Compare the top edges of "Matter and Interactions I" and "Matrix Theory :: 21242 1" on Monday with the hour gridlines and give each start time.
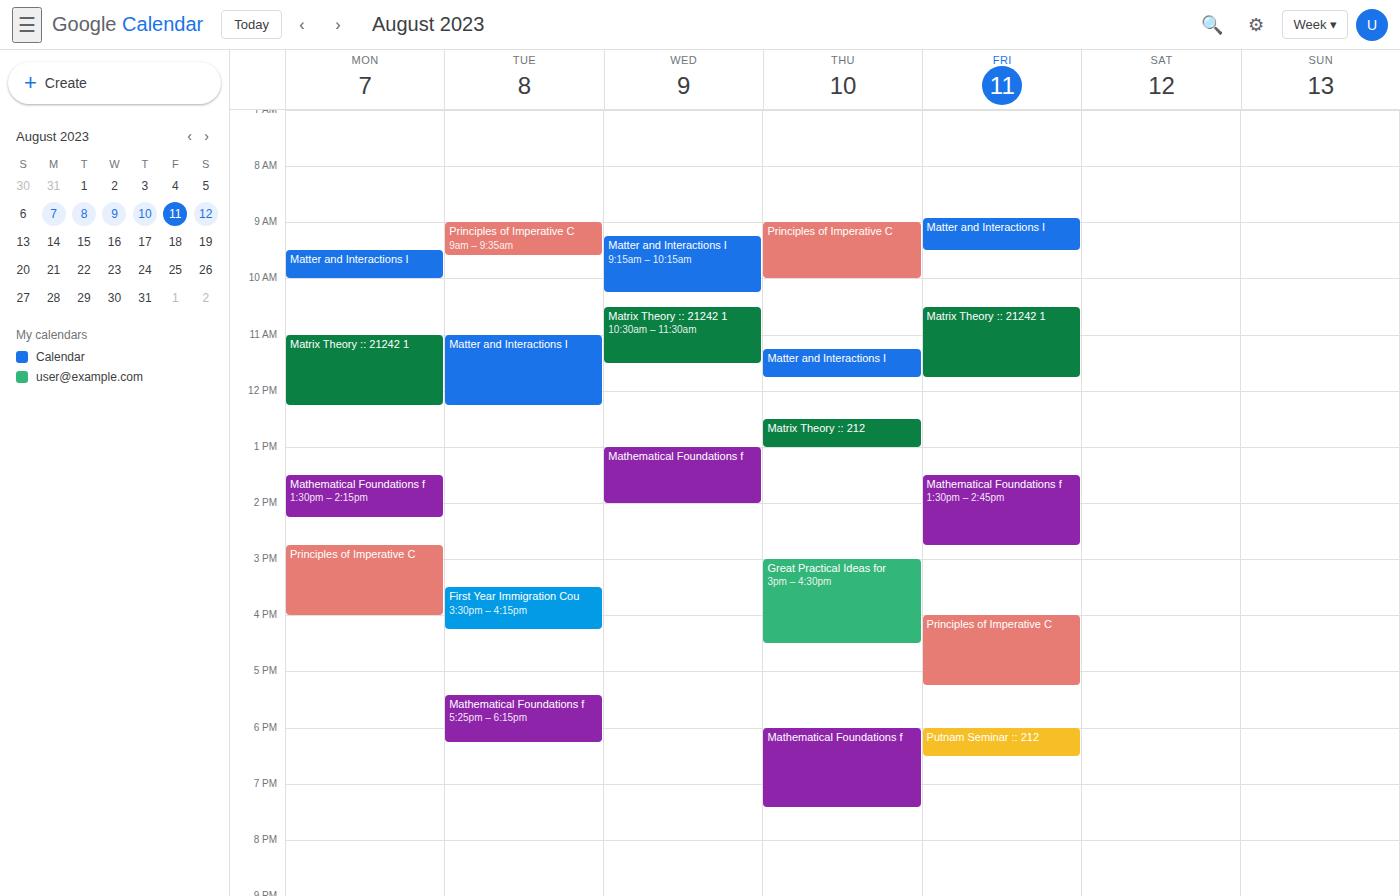
"Matter and Interactions I": 9:30 AM, halfway between the 9 AM and 10 AM lines. "Matrix Theory :: 21242 1": 11:00 AM, exactly on the 11 AM line.